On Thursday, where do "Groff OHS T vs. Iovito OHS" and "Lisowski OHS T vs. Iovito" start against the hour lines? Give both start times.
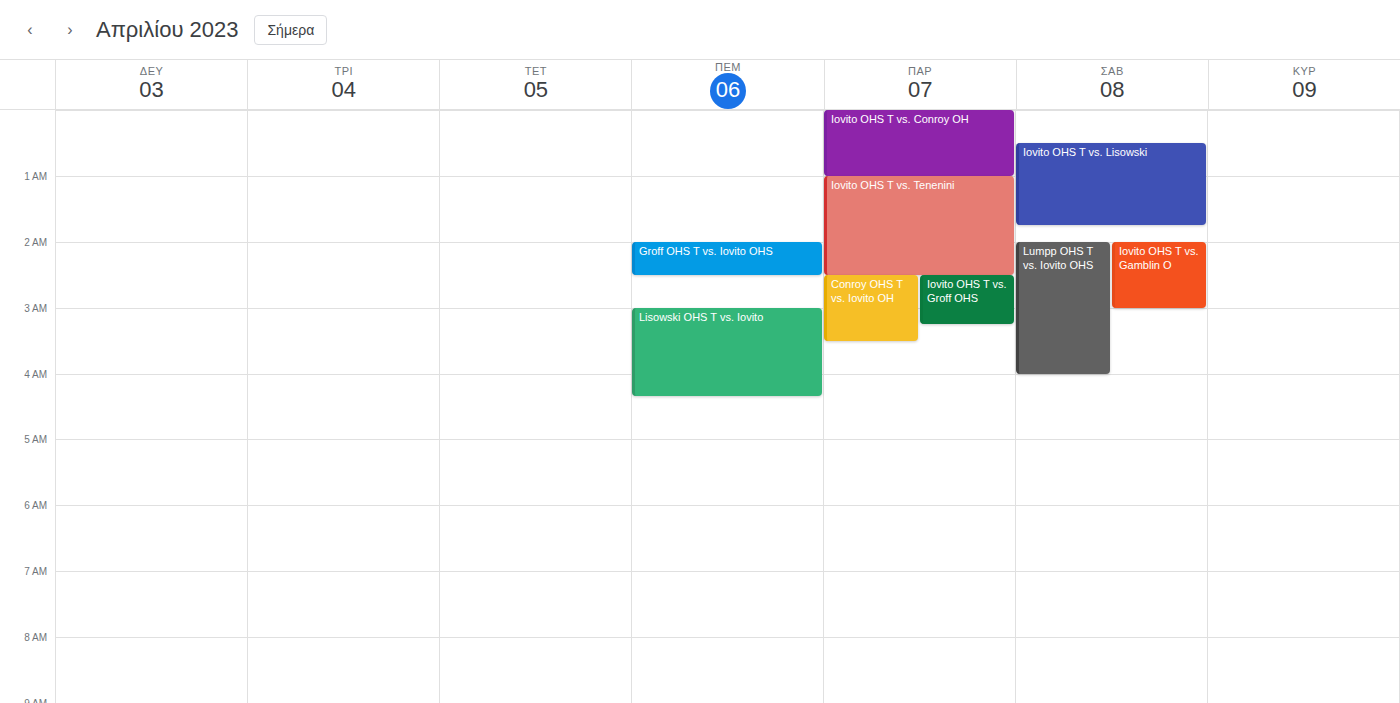
"Groff OHS T vs. Iovito OHS": 2:00 AM, exactly on the 2 AM line. "Lisowski OHS T vs. Iovito": 3:00 AM, exactly on the 3 AM line.